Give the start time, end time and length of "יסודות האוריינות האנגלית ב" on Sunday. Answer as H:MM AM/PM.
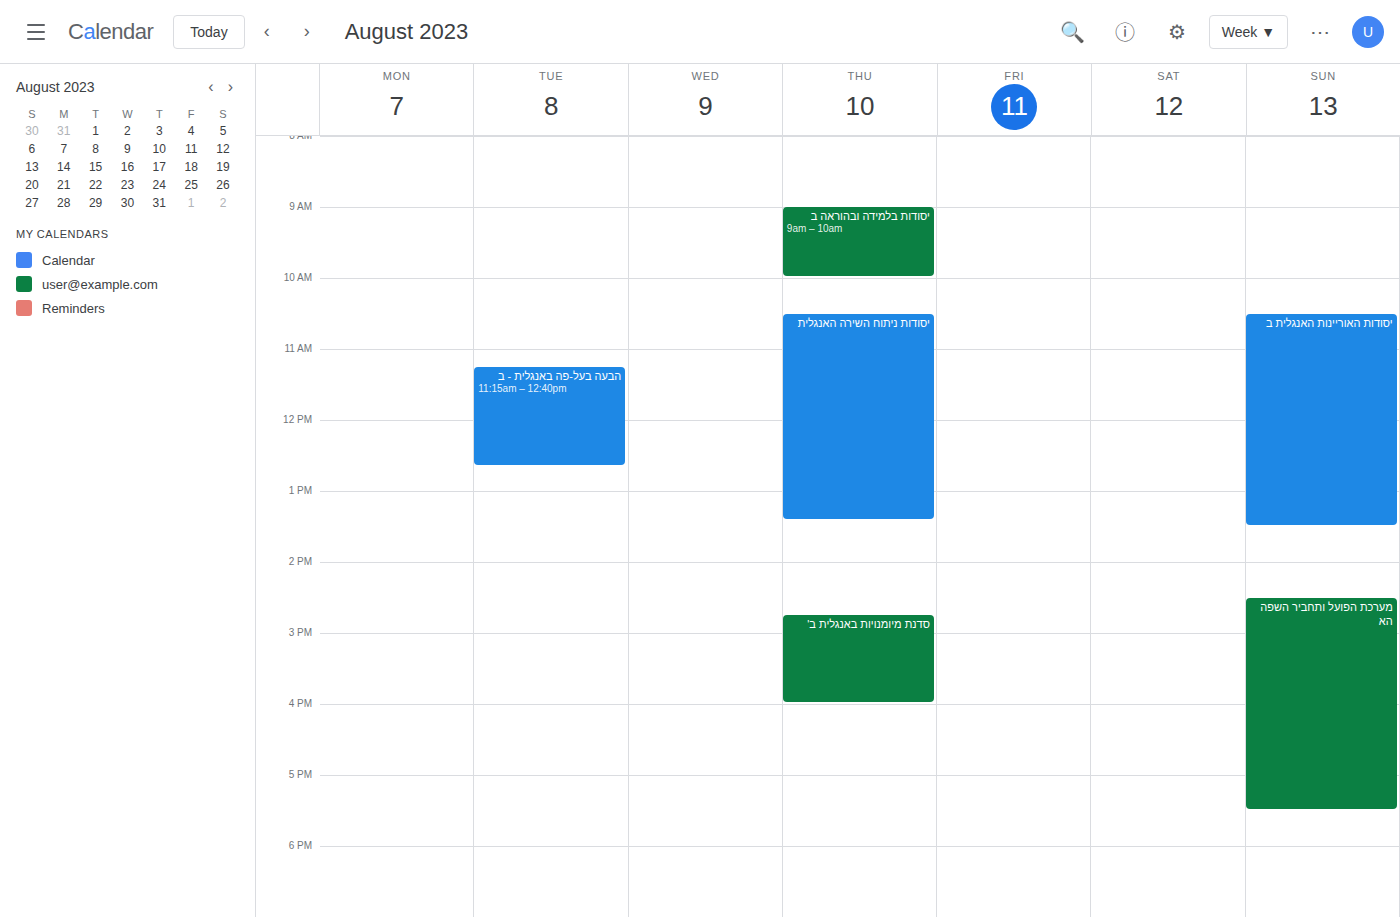
10:30 AM to 1:30 PM, 3 hours